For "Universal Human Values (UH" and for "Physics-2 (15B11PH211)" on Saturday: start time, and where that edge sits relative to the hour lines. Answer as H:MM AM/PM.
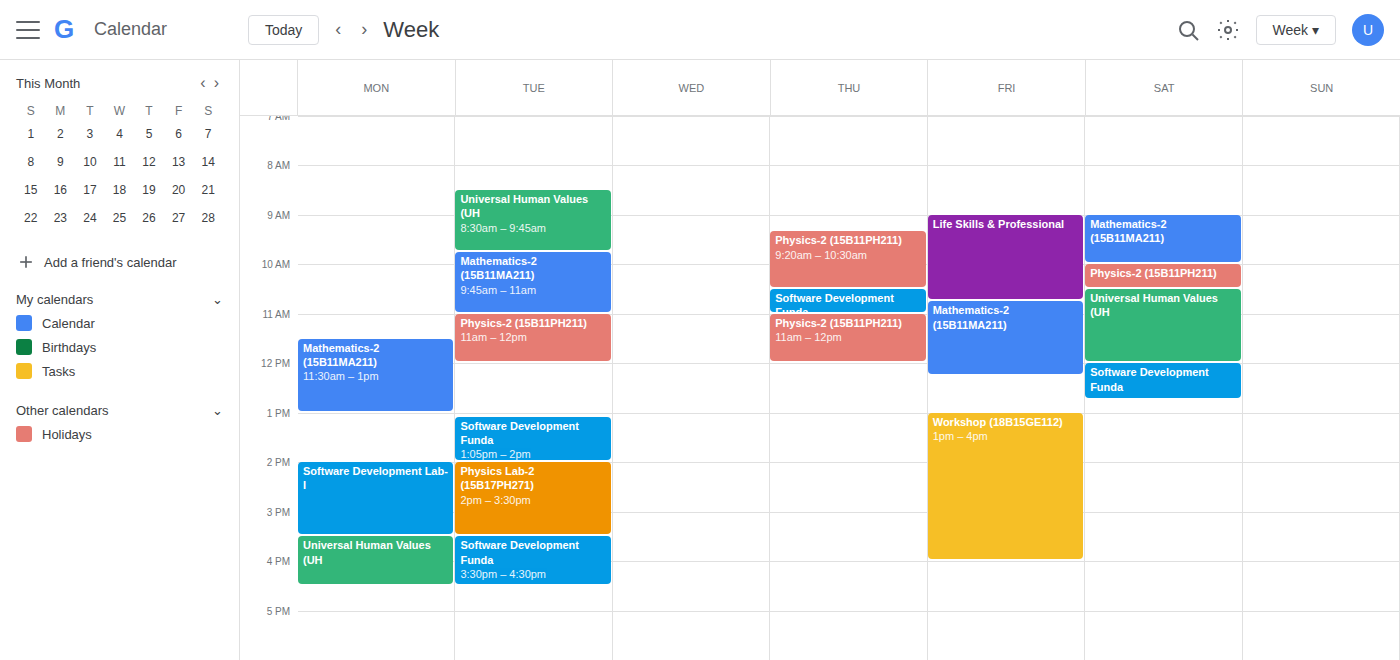
"Universal Human Values (UH": 10:30 AM, halfway between the 10 AM and 11 AM lines. "Physics-2 (15B11PH211)": 10:00 AM, exactly on the 10 AM line.